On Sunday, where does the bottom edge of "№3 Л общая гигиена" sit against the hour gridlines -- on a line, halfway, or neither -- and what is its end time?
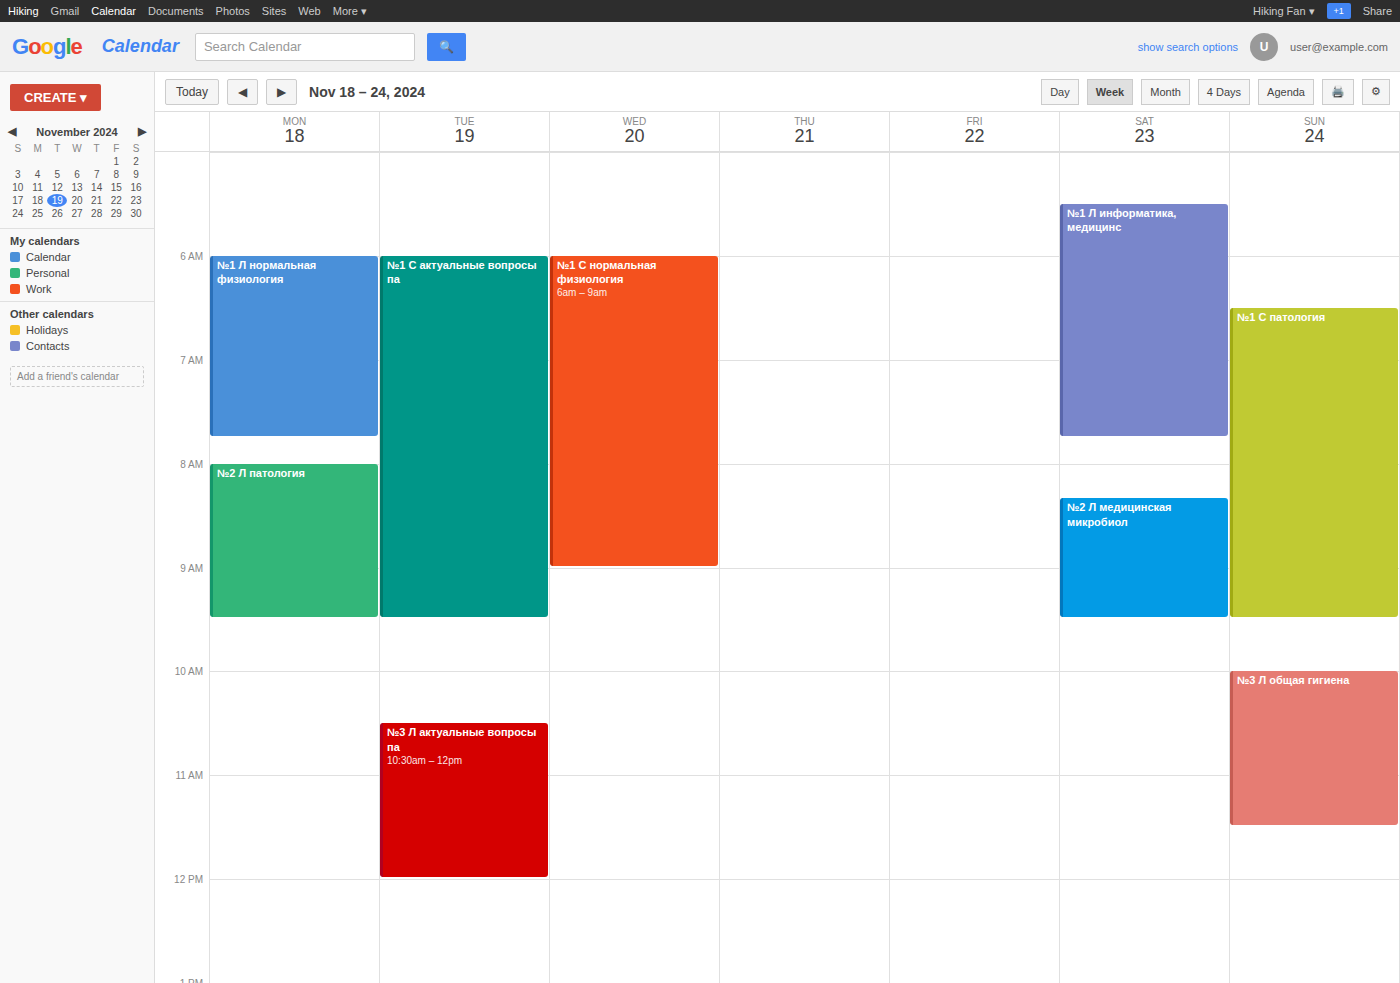
11:30 AM -- halfway between the 11 AM and 12 PM lines.